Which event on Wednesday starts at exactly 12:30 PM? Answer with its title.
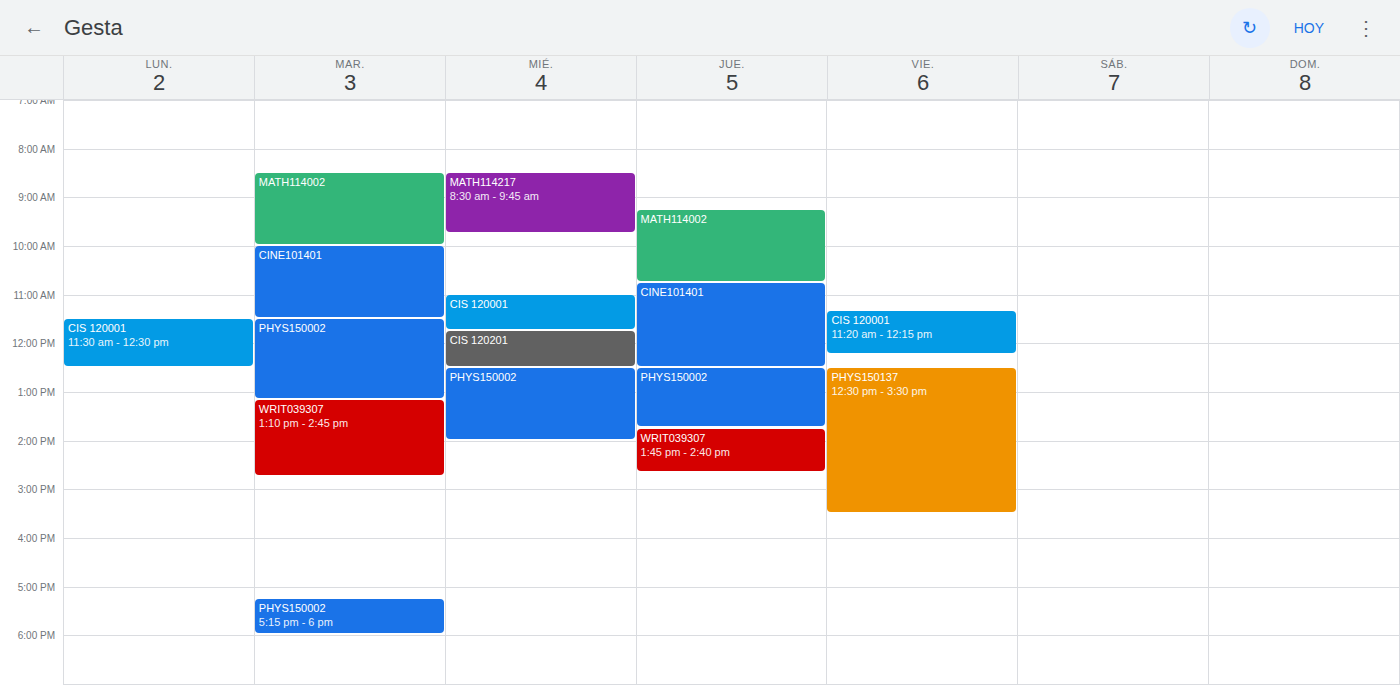
"PHYS150002"